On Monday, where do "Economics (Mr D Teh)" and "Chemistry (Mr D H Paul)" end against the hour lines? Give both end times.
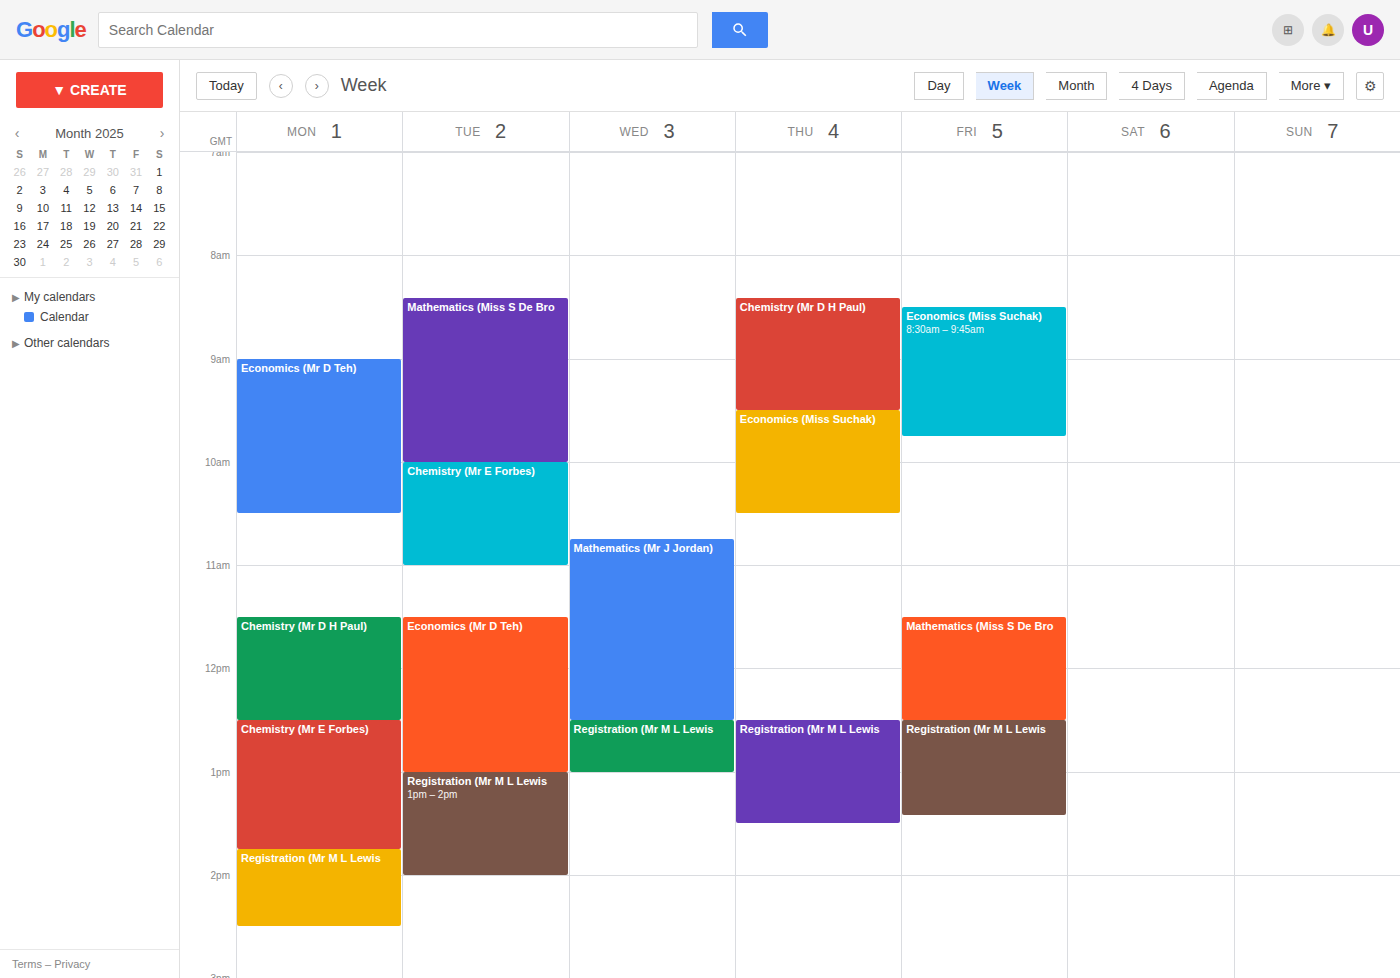
"Economics (Mr D Teh)": 10:30 AM, halfway between the 10 AM and 11 AM lines. "Chemistry (Mr D H Paul)": 12:30 PM, halfway between the 12 PM and 1 PM lines.